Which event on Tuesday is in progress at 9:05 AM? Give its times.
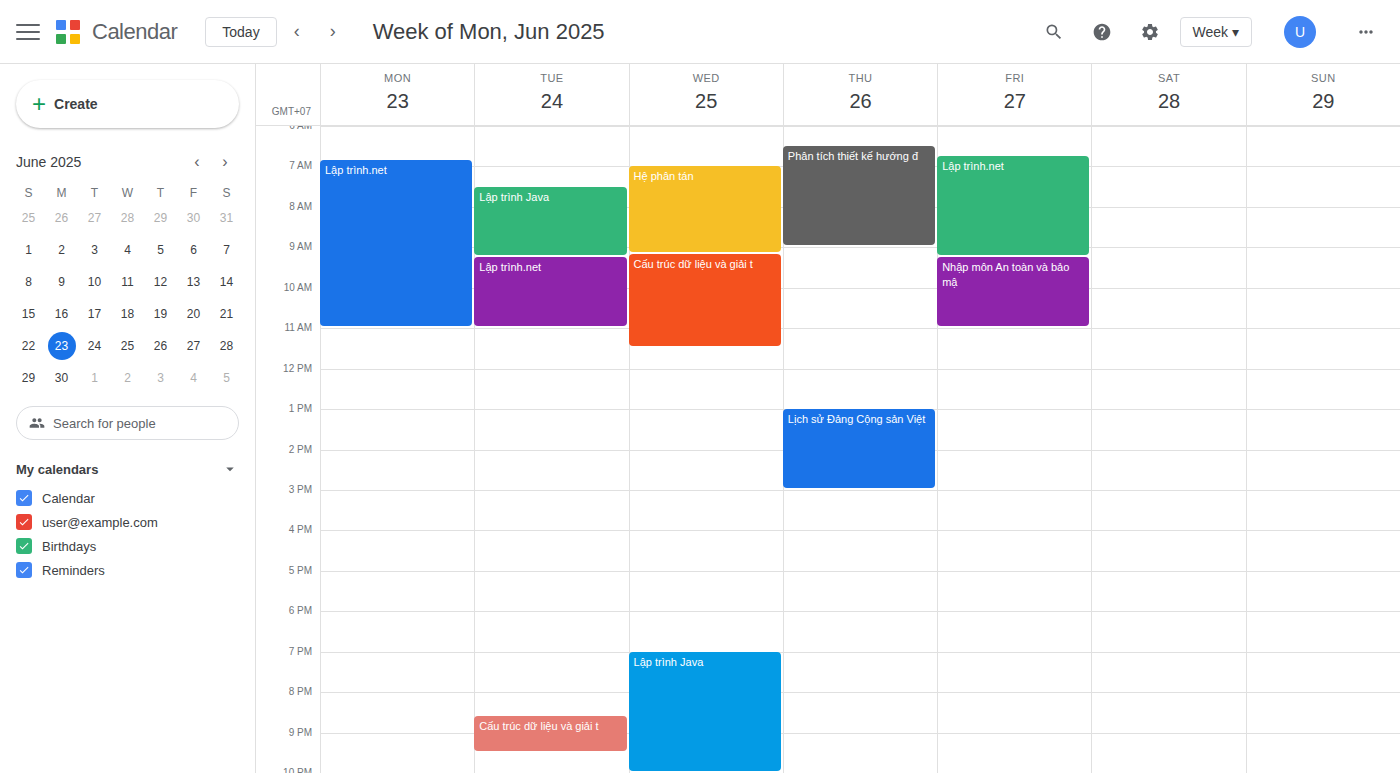
"Lập trình Java", 7:30 AM to 9:15 AM